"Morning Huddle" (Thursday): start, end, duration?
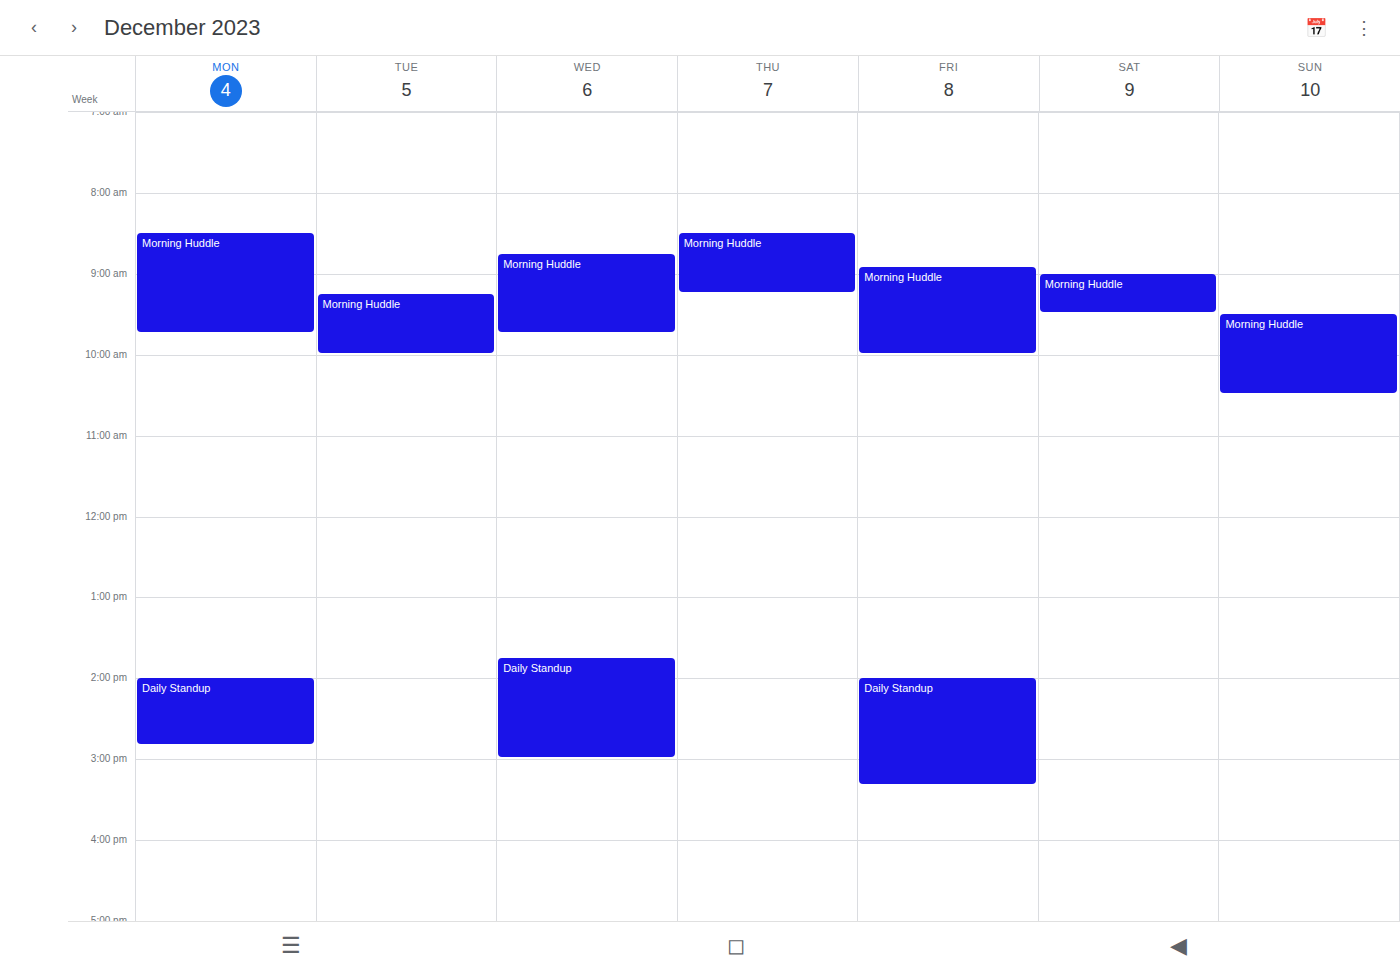
8:30 AM to 9:15 AM, 45 minutes